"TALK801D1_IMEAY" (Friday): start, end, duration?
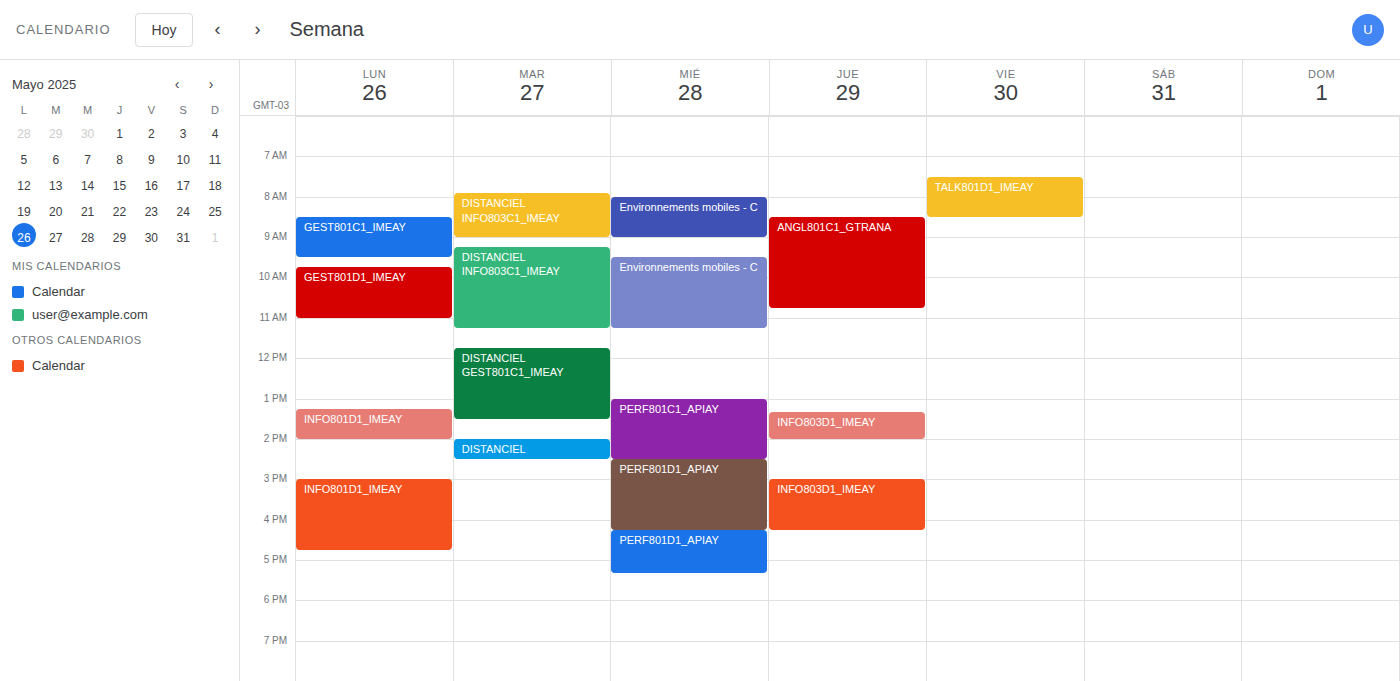
7:30 AM to 8:30 AM, 1 hour